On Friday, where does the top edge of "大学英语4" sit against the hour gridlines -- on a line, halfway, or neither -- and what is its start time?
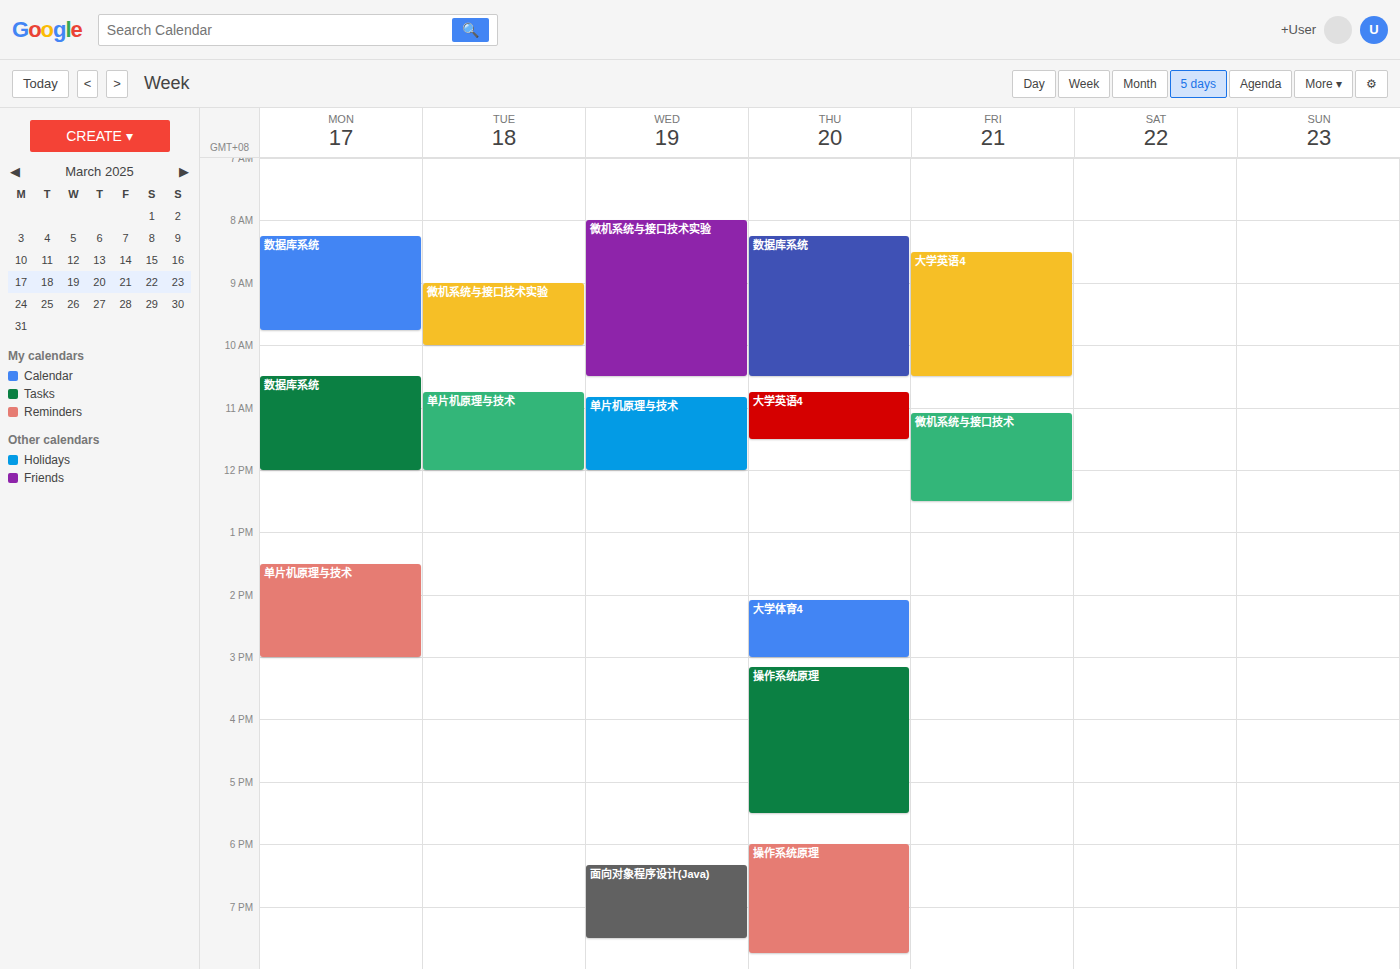
08:30 -- halfway between the 08:00 and 09:00 lines.